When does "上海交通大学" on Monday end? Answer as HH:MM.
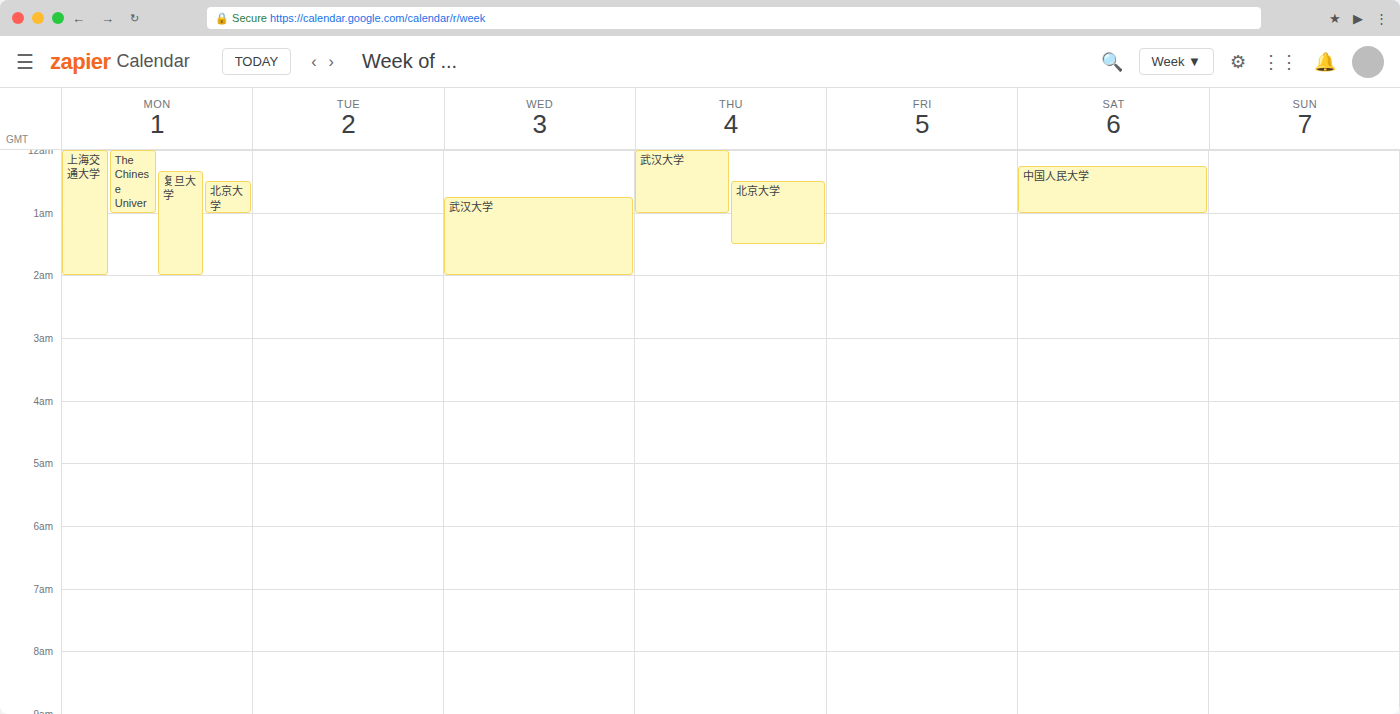
02:00